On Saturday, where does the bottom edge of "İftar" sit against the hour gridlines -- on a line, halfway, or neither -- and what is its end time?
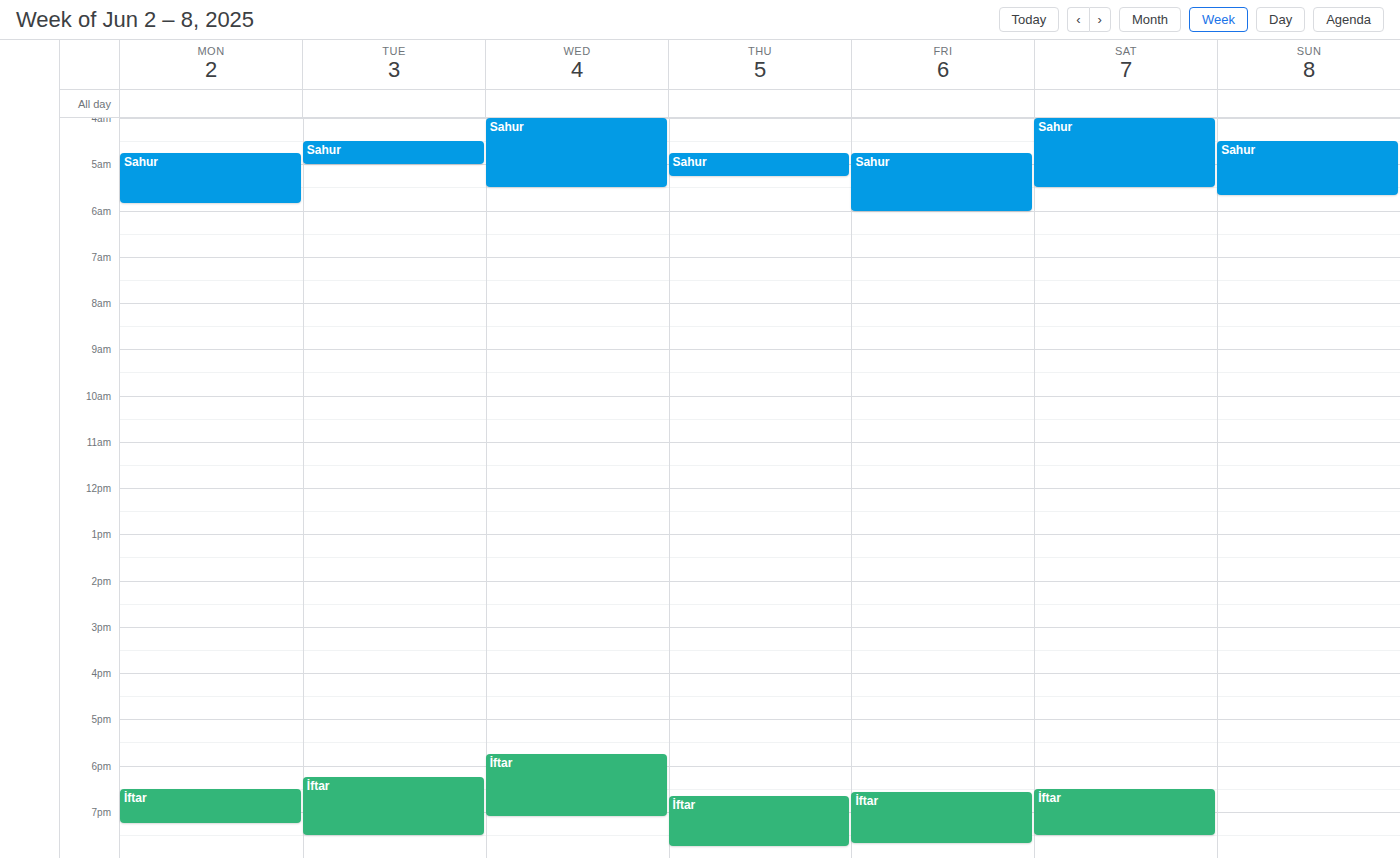
7:30 PM -- halfway between the 7 PM and 8 PM lines.